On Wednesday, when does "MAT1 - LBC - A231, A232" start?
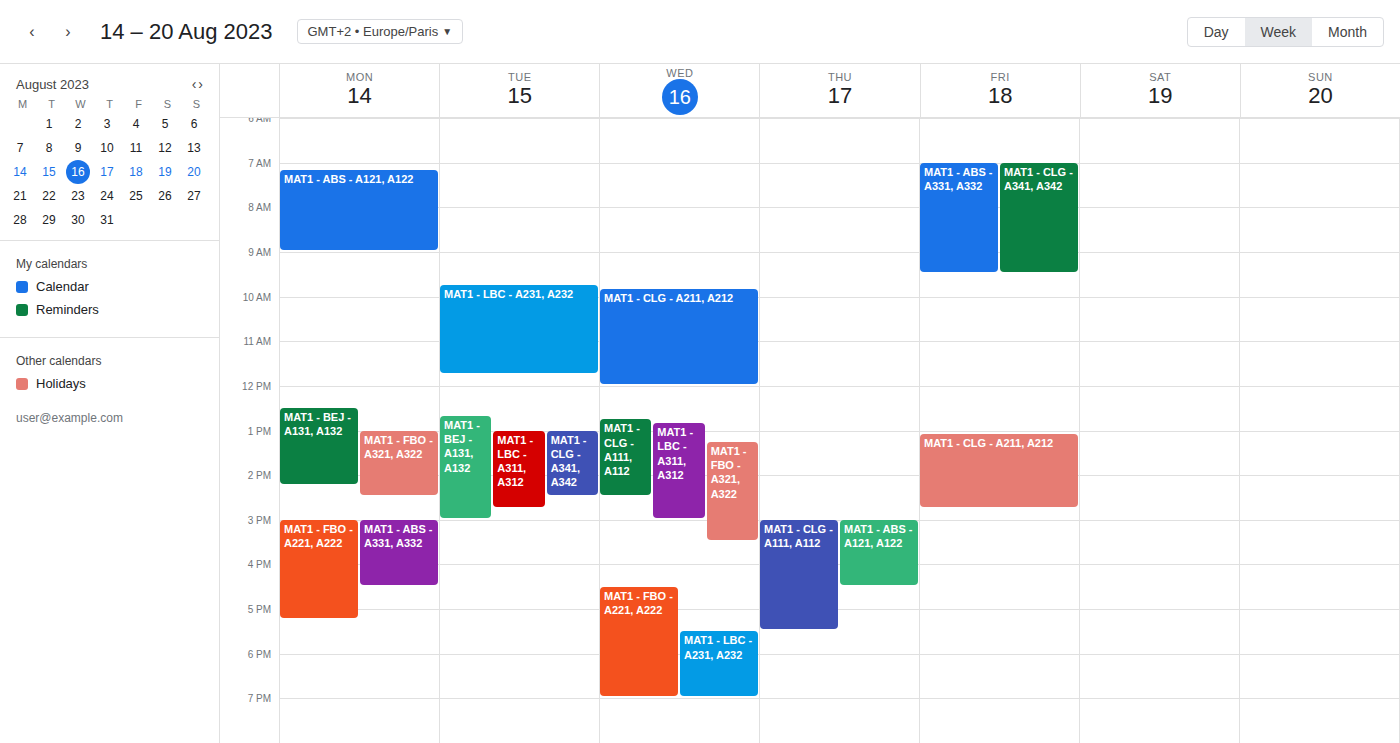
5:30 PM